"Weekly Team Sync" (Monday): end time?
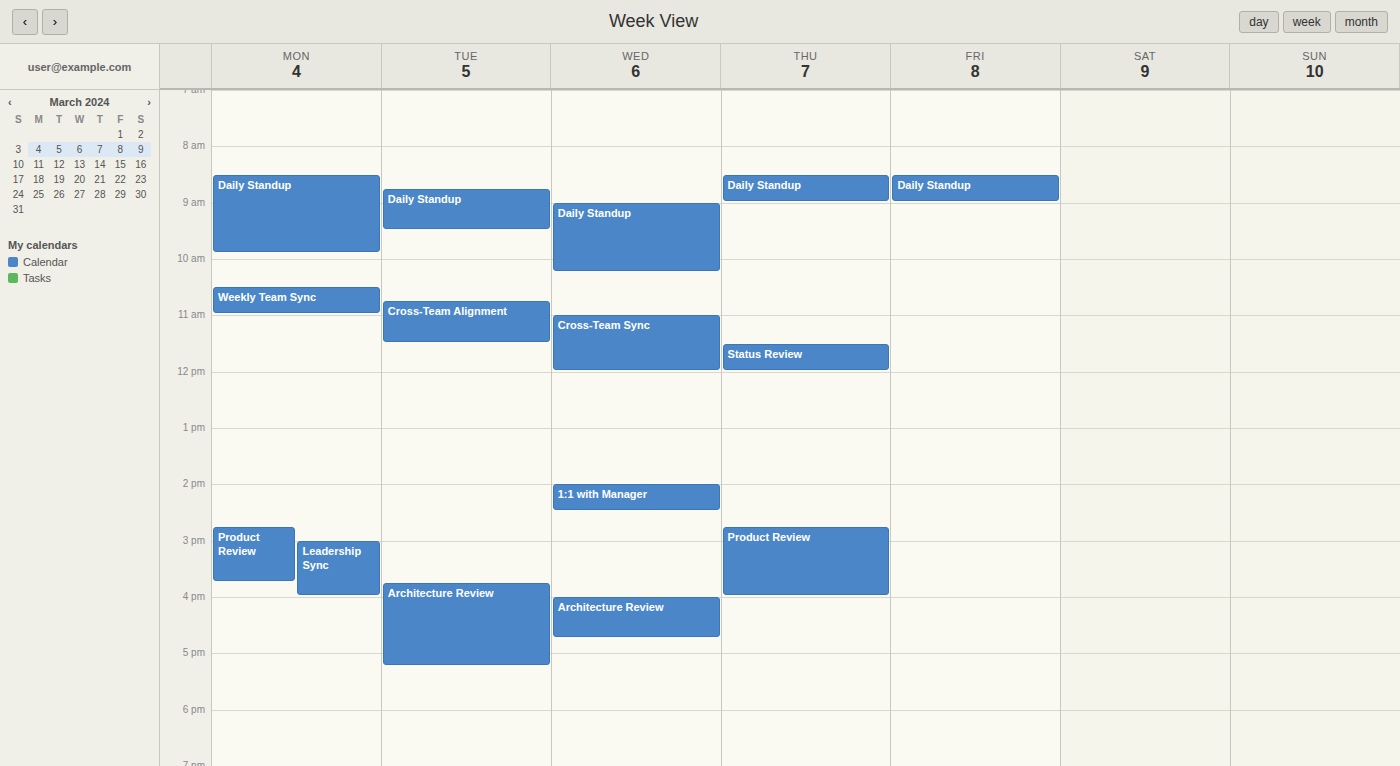
11:00 AM